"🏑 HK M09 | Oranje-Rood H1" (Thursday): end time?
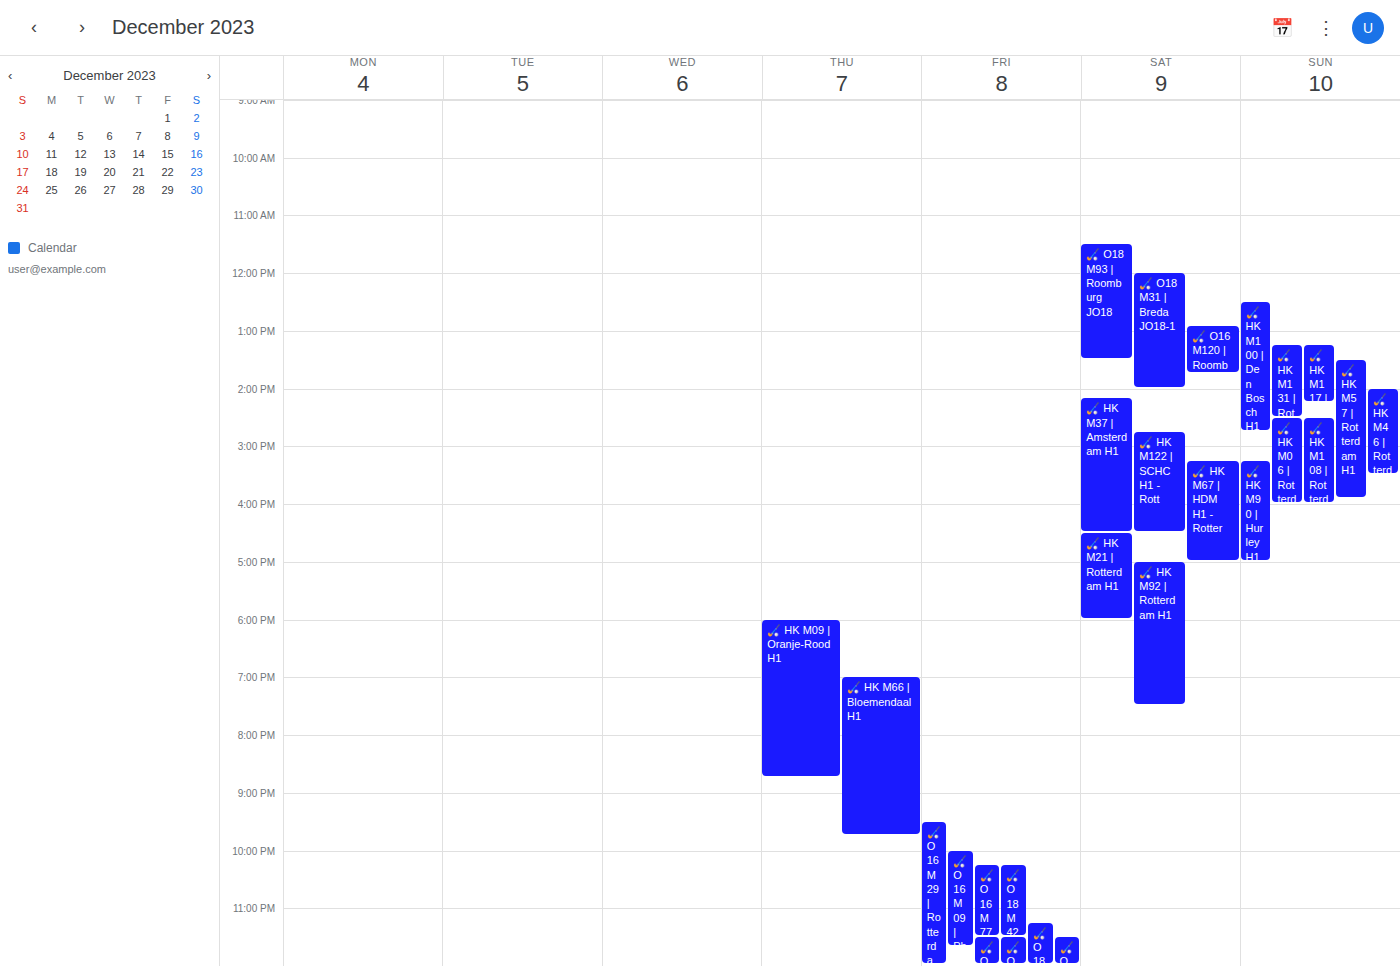
8:45 PM